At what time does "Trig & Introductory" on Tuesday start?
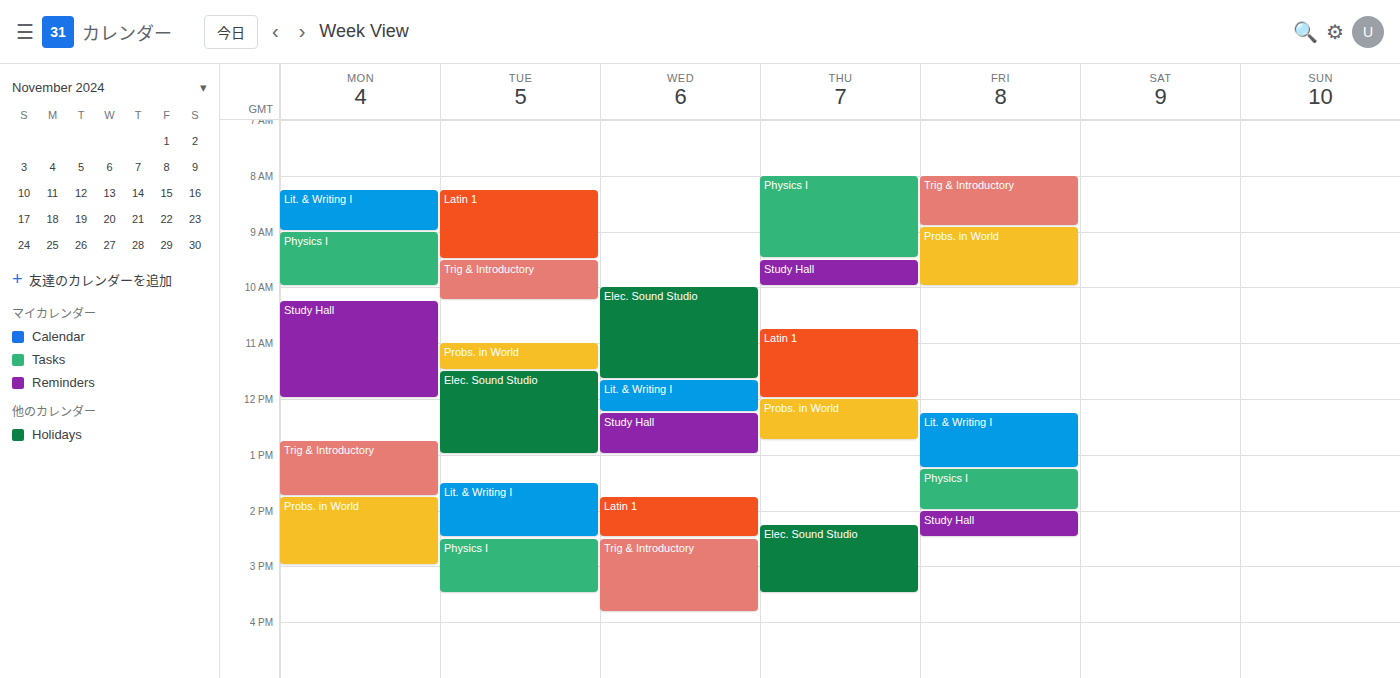
09:30